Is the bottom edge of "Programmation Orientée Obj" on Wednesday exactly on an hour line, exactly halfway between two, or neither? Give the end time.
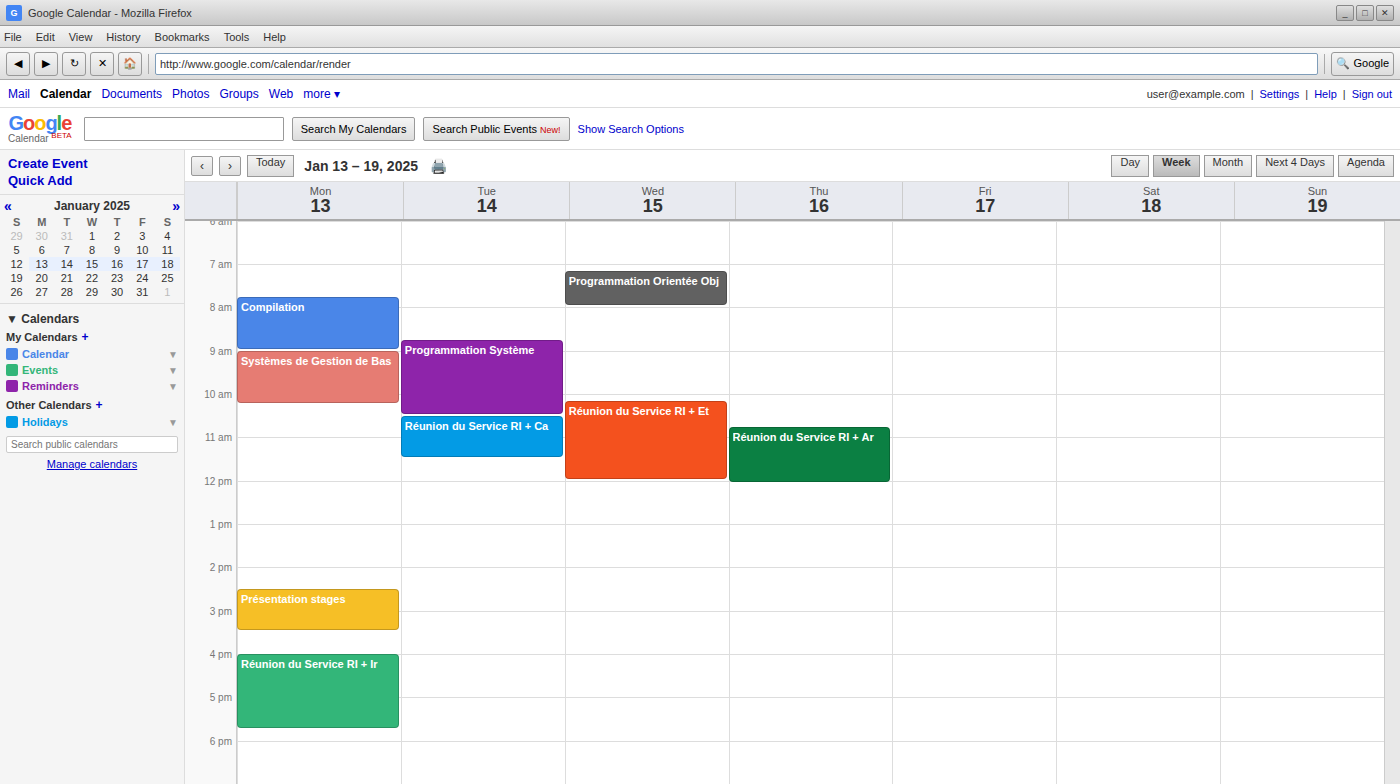
8:00 AM -- exactly on the 8 AM line.